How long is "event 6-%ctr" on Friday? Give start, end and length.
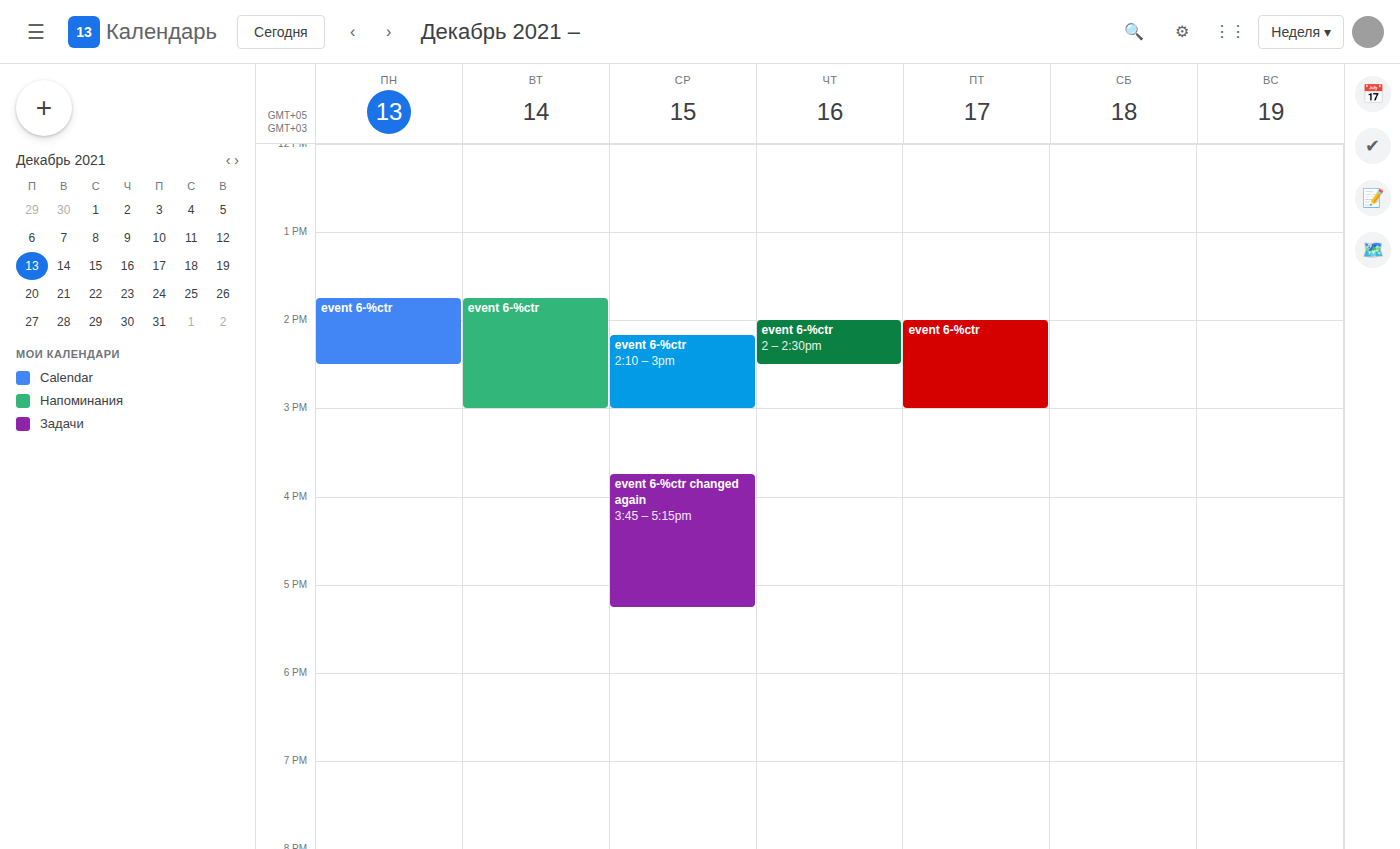
2:00 PM to 3:00 PM, 1 hour